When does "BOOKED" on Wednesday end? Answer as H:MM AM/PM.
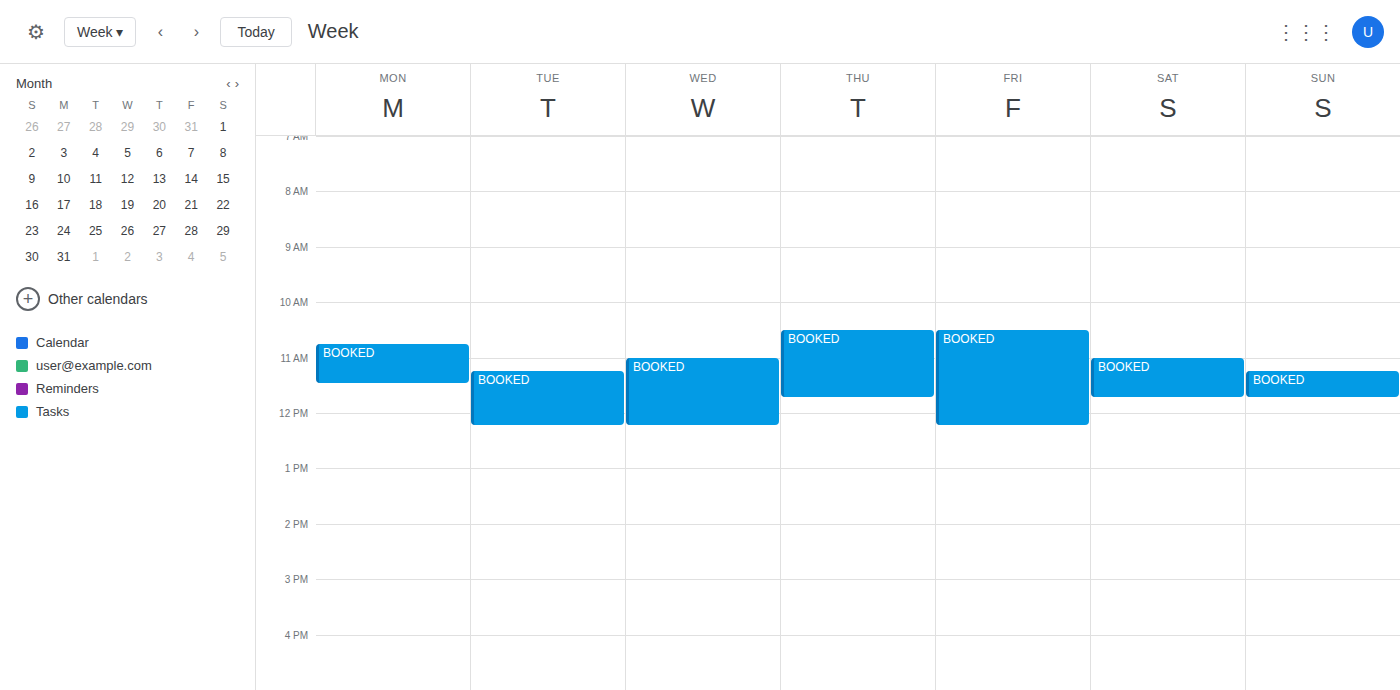
12:15 PM